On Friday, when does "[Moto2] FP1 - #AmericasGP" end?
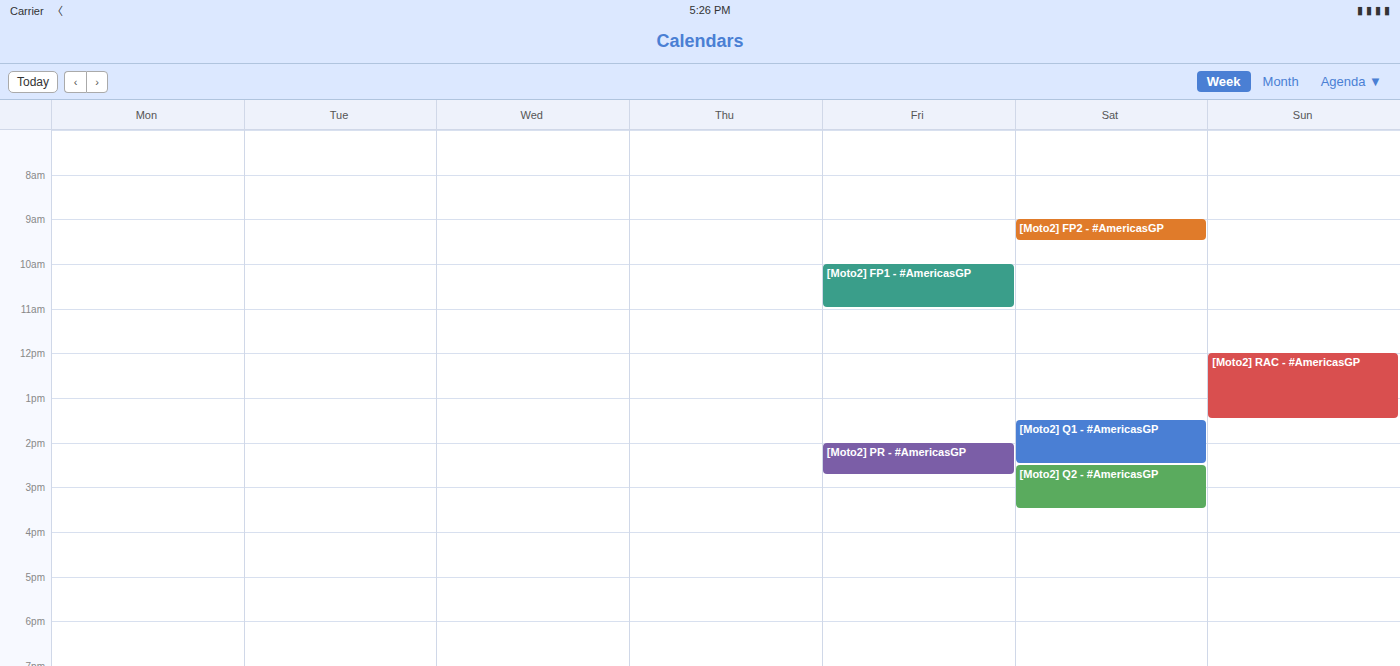
11:00